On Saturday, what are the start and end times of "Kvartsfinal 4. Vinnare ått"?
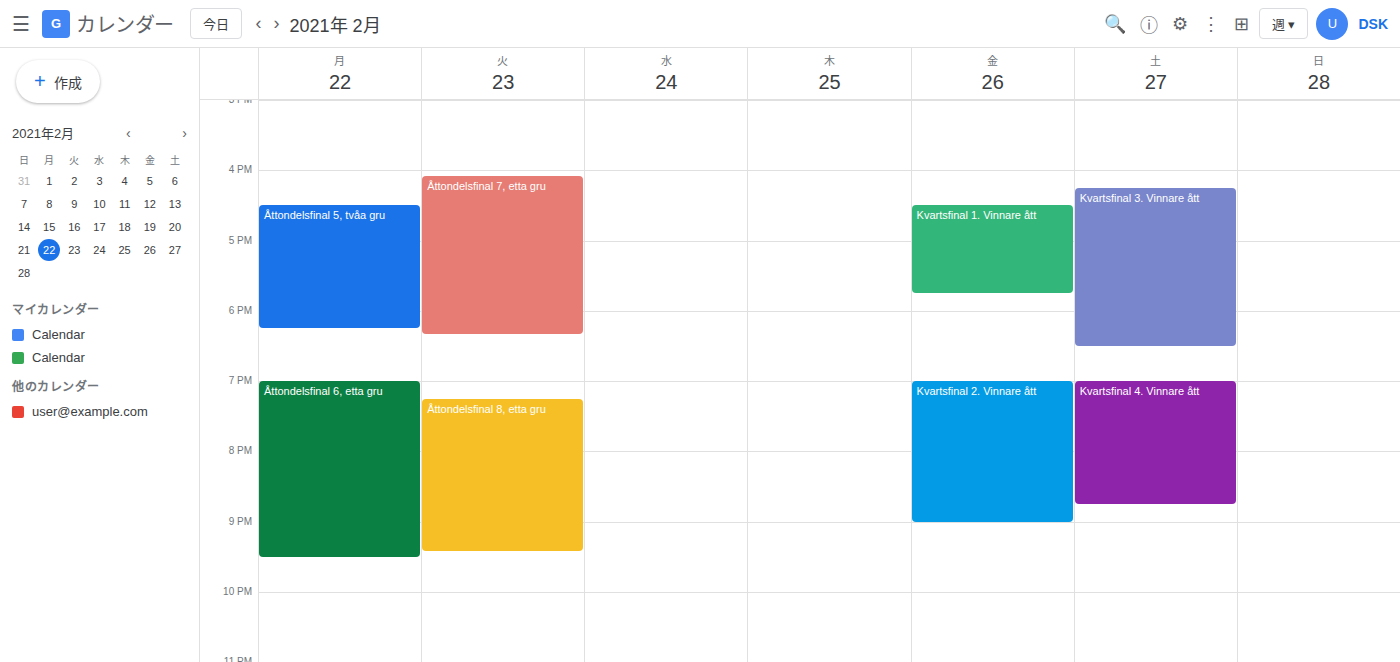
7:00 PM to 8:45 PM